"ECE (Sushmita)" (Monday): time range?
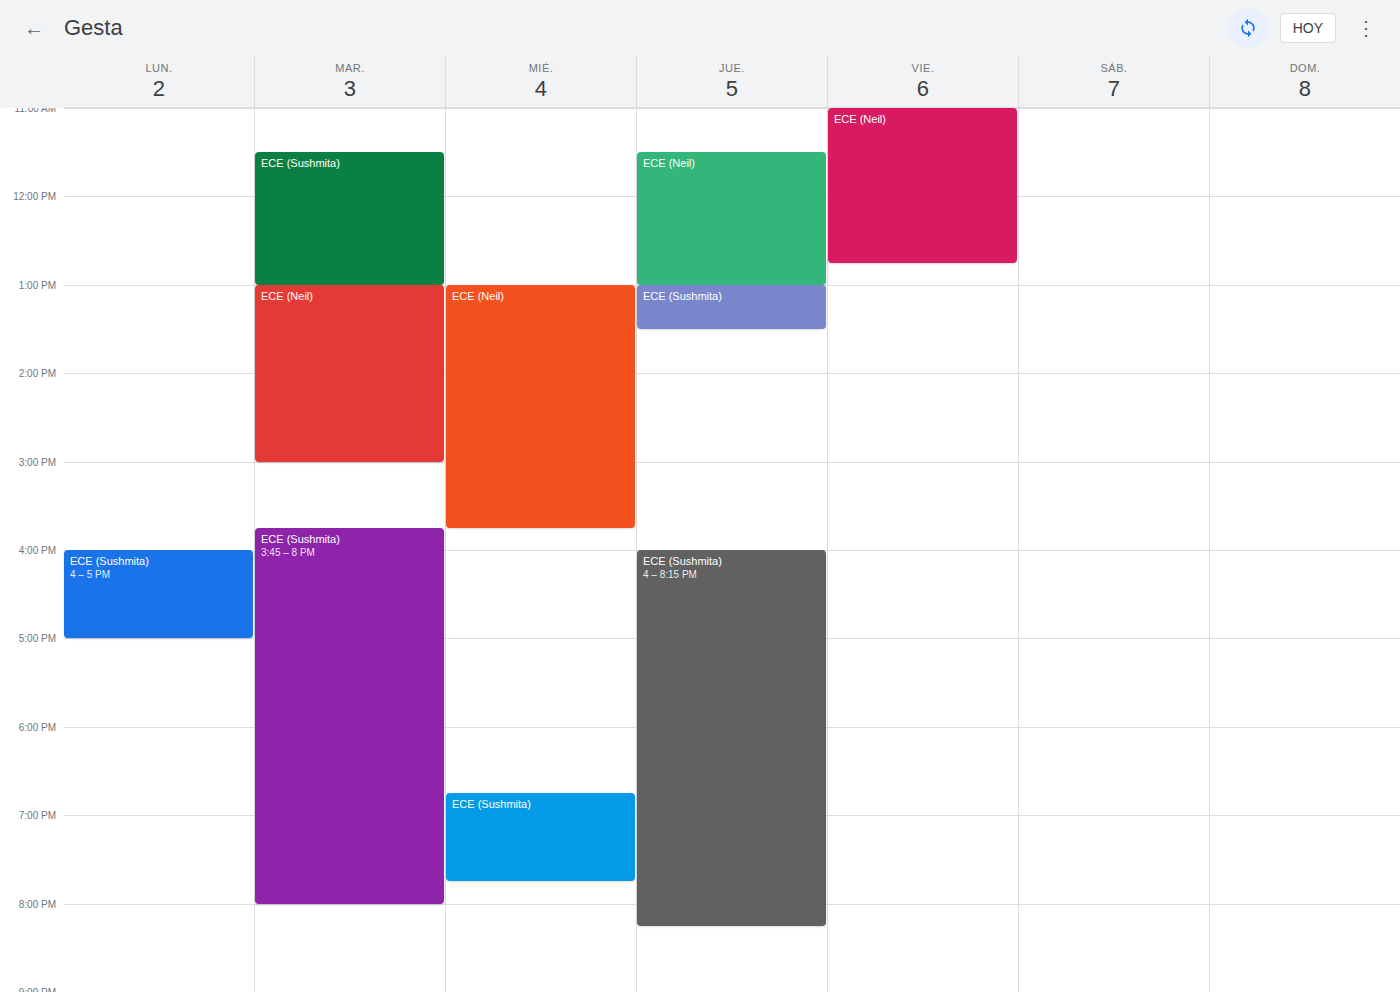
16:00 to 17:00